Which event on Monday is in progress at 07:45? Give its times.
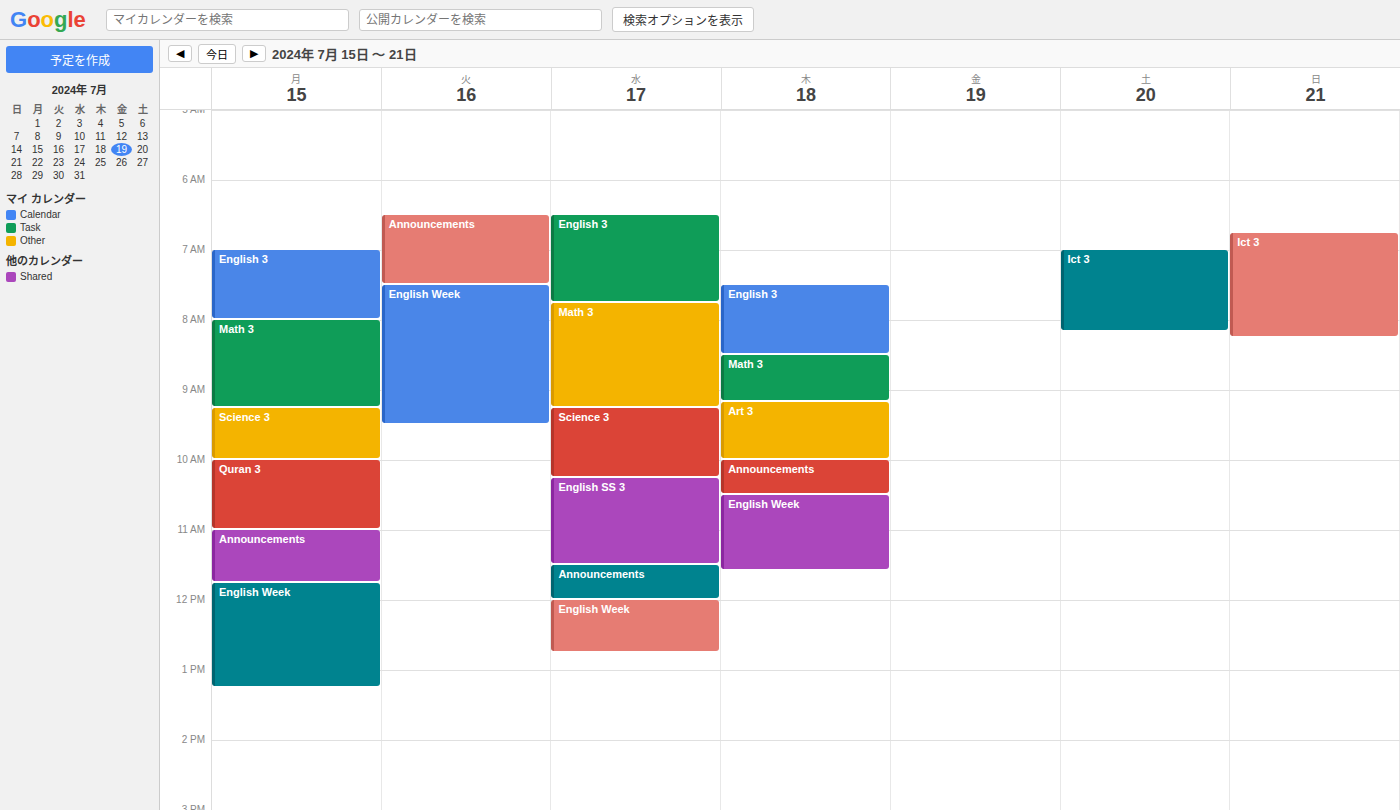
"English 3", 07:00 to 08:00